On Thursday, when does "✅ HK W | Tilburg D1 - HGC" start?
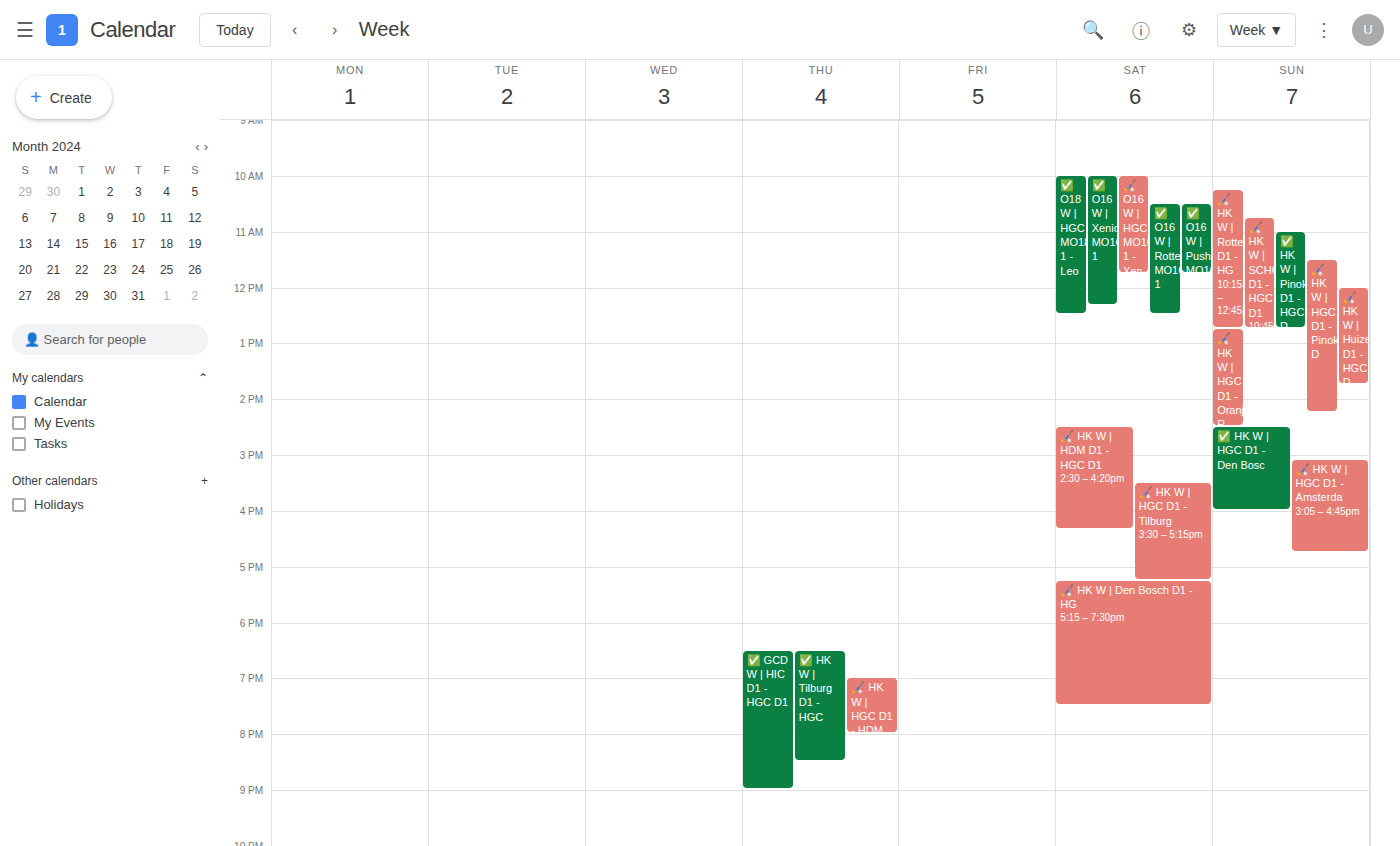
6:30 PM